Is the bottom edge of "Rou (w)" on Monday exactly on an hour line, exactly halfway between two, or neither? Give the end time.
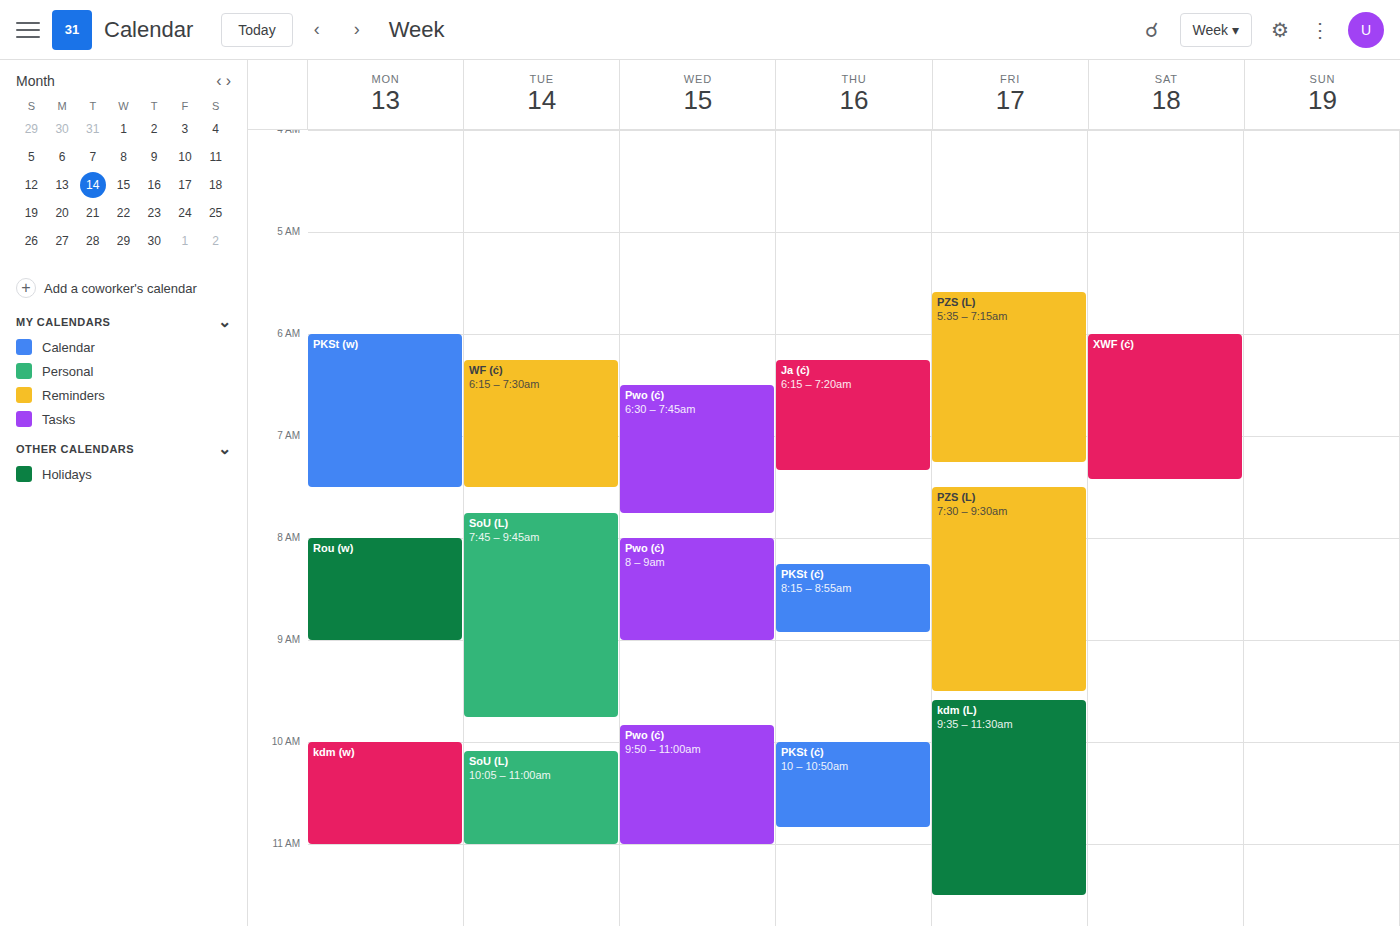
9:00 AM -- exactly on the 9 AM line.